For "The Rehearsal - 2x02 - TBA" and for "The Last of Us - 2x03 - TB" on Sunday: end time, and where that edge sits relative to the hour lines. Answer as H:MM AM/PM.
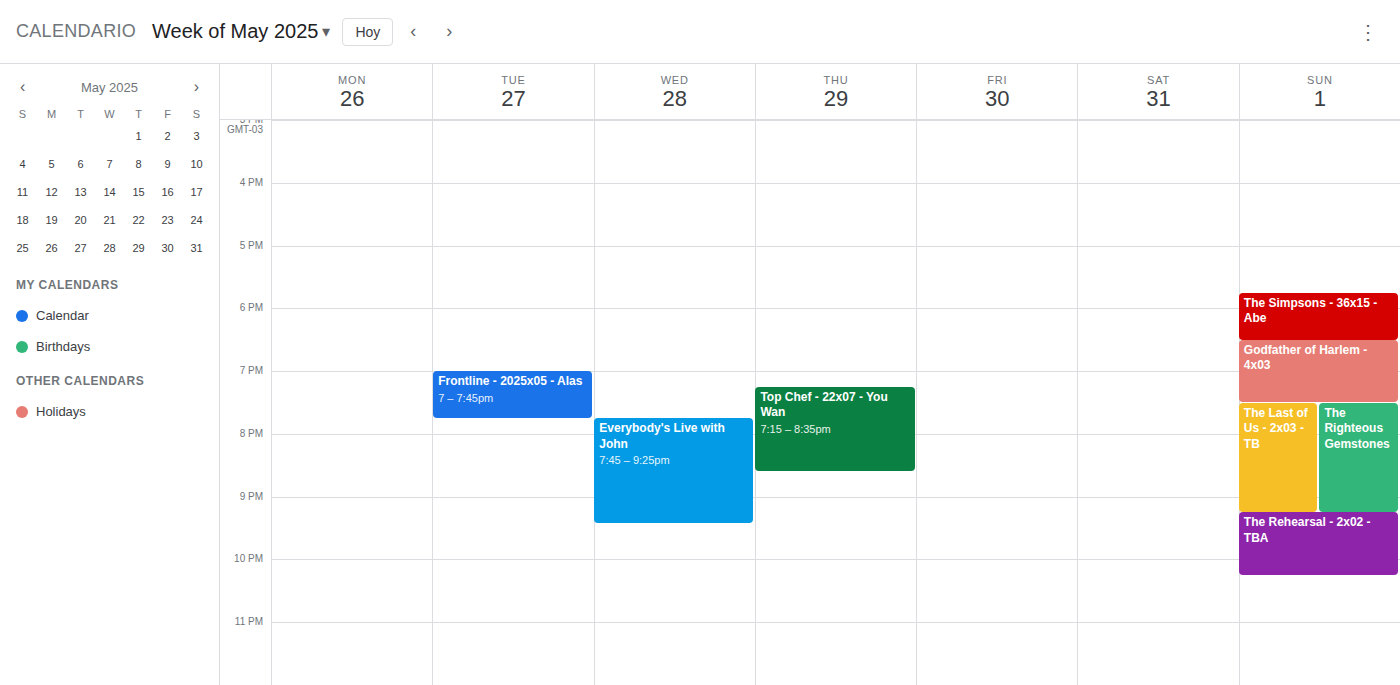
"The Rehearsal - 2x02 - TBA": 10:15 PM, neither: a quarter of the way from the 10 PM line to the 11 PM line. "The Last of Us - 2x03 - TB": 9:15 PM, neither: a quarter of the way from the 9 PM line to the 10 PM line.